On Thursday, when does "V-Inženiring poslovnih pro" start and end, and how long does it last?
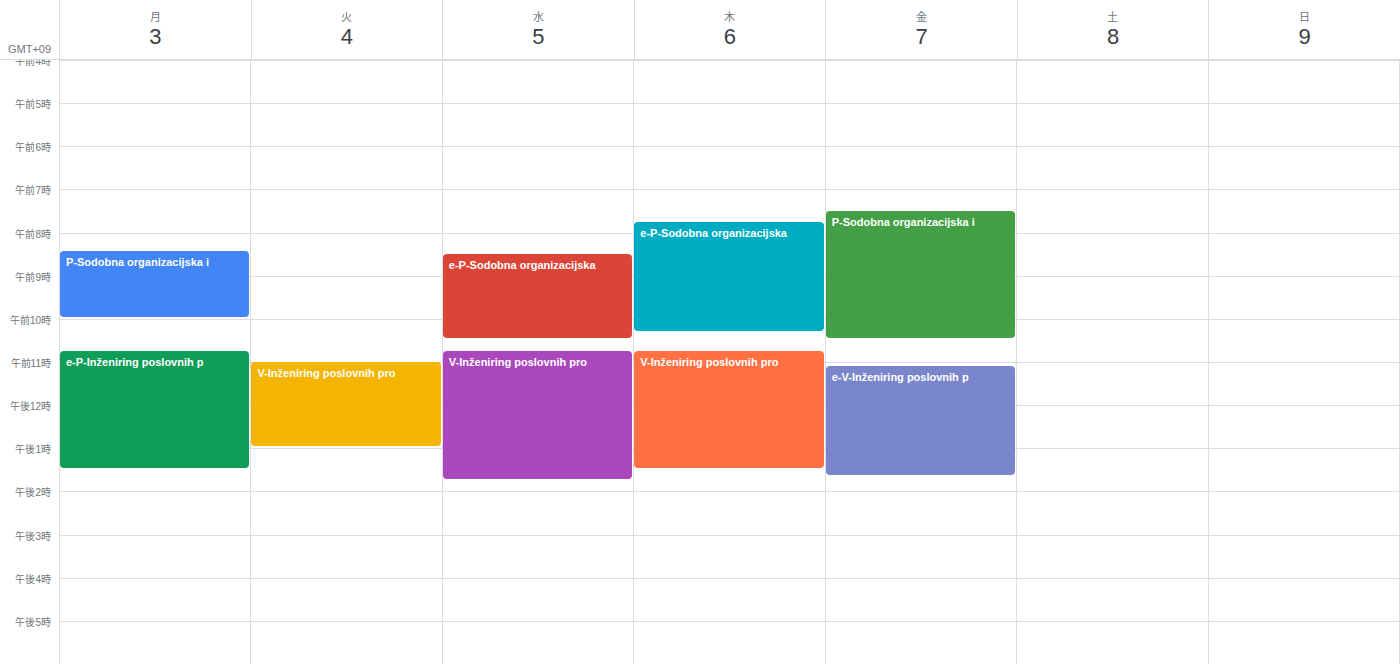
10:45 AM to 1:30 PM, 2 hours 45 minutes